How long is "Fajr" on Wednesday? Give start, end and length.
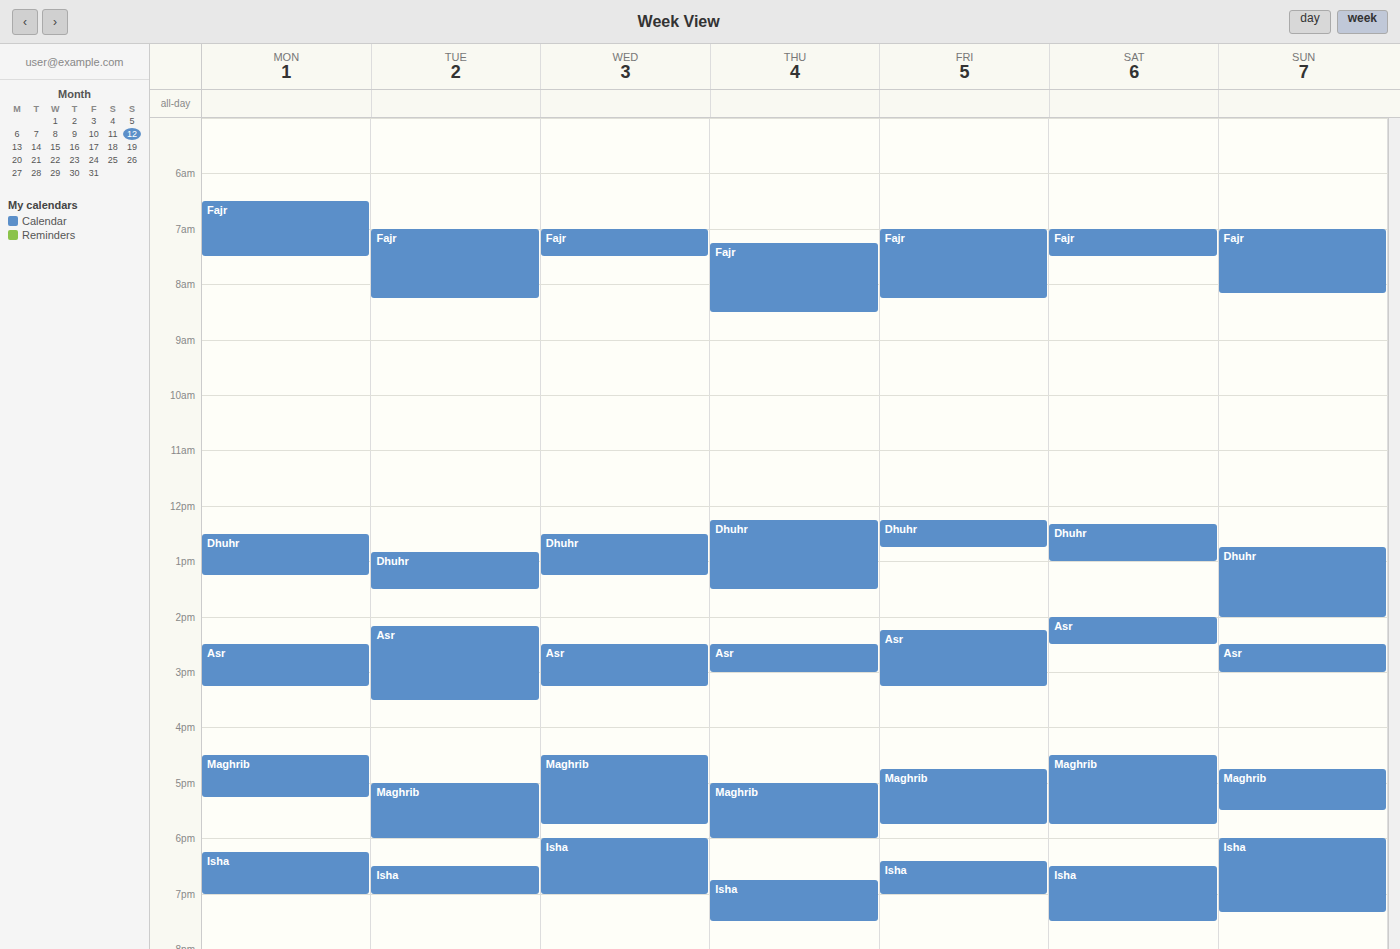
7:00 AM to 7:30 AM, 30 minutes